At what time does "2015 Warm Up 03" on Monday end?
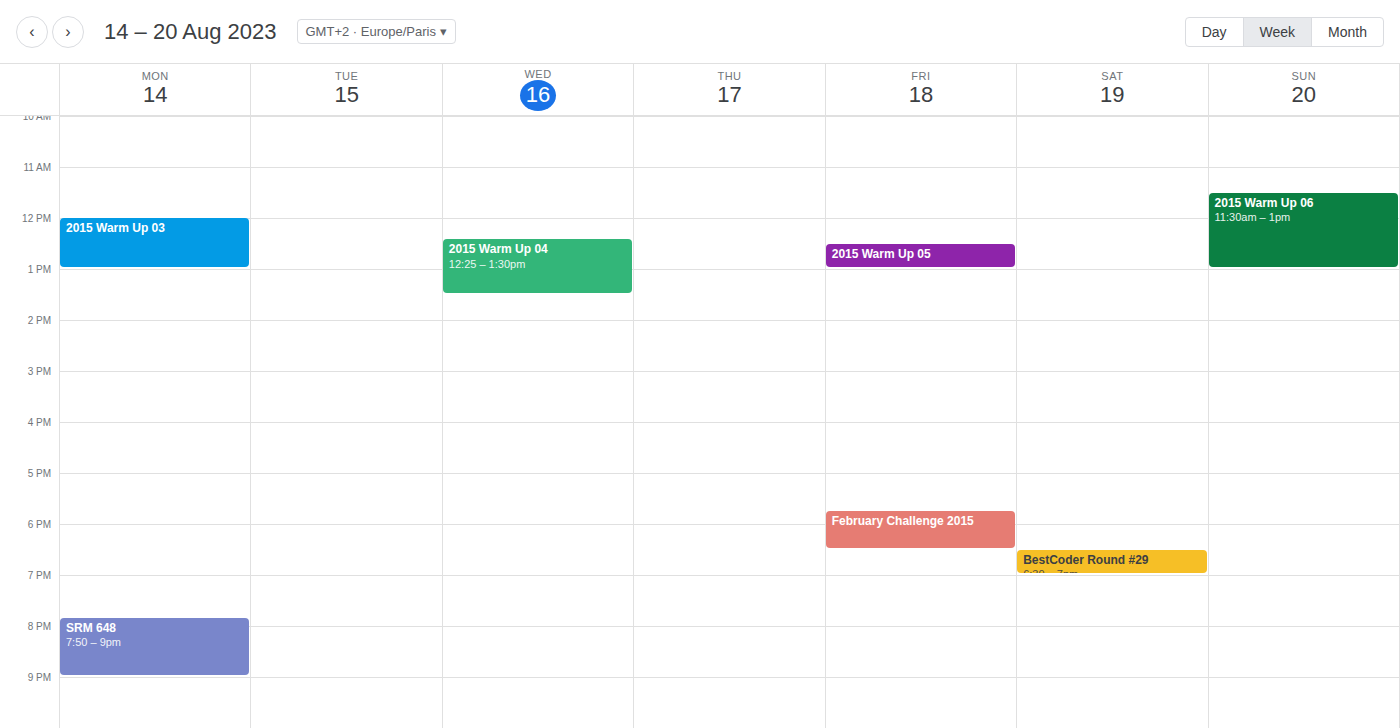
1:00 PM